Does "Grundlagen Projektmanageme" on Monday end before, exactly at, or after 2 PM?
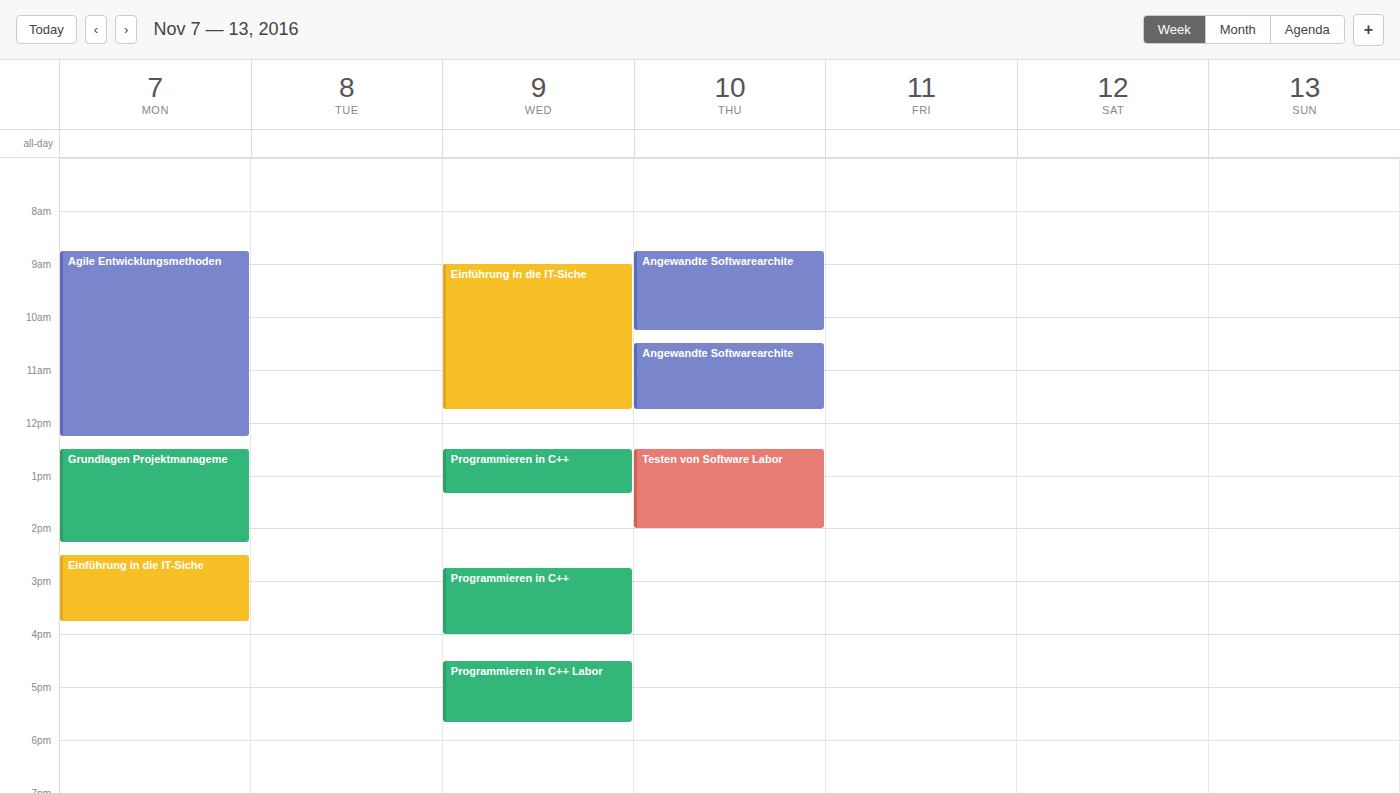
2:15 PM -- after 2 PM, 15 minutes below the 2 PM line.